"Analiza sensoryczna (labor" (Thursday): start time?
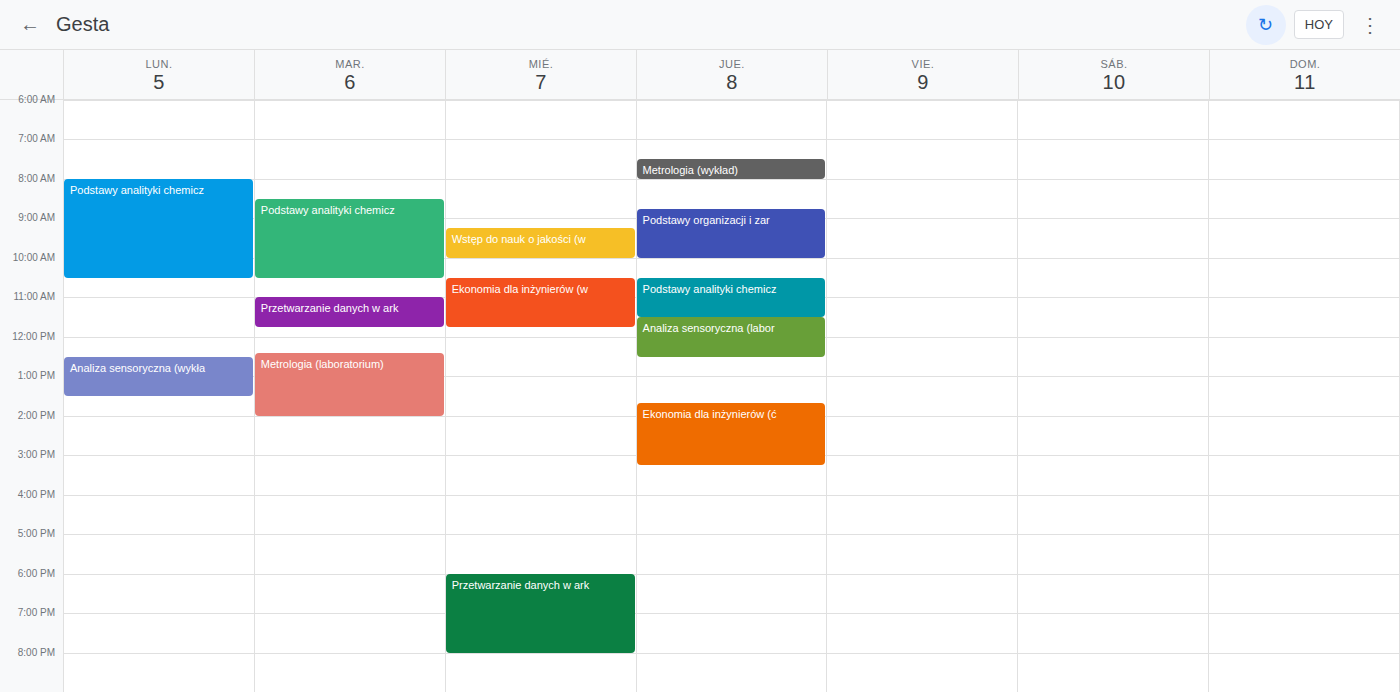
11:30 AM